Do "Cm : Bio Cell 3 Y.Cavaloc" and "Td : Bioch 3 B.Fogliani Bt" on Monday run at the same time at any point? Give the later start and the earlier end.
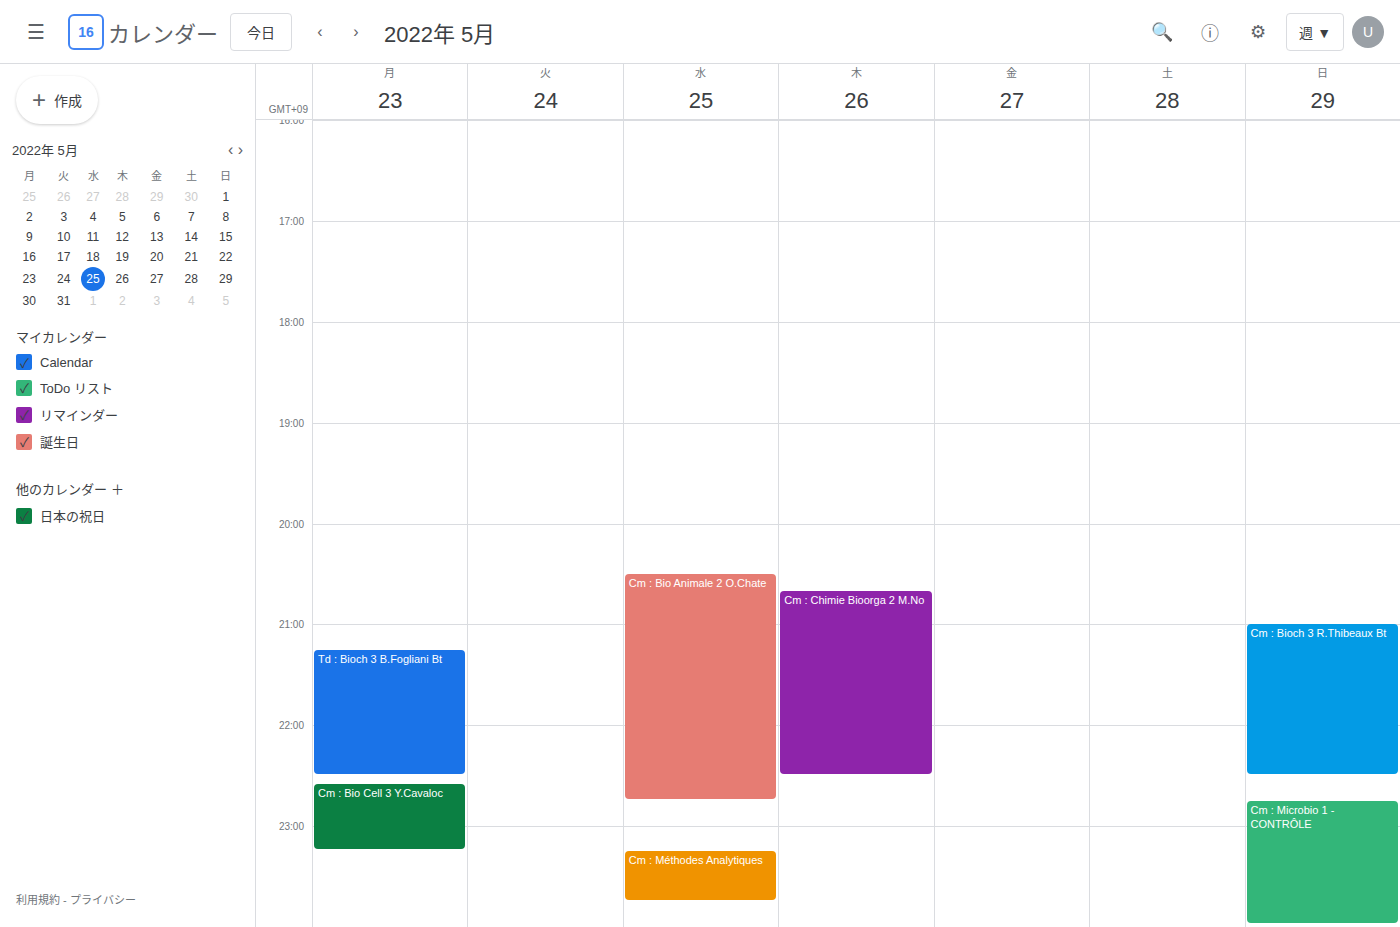
"Td : Bioch 3 B.Fogliani Bt" ends at 10:30 PM and "Cm : Bio Cell 3 Y.Cavaloc" starts at 10:35 PM -- no overlap.